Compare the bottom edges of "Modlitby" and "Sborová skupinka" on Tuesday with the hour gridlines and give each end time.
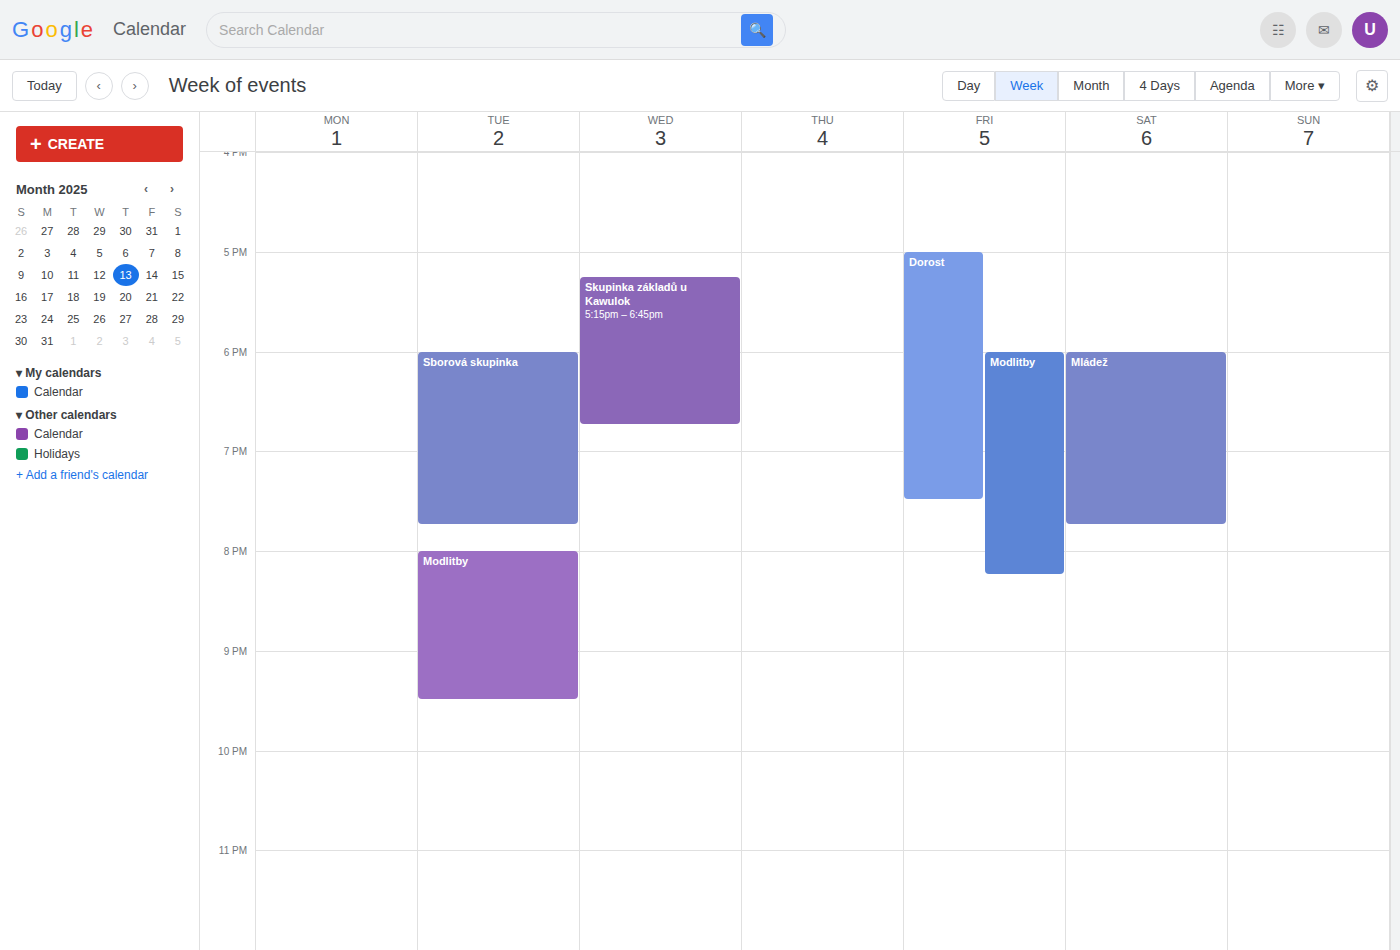
"Modlitby": 9:30 PM, halfway between the 9 PM and 10 PM lines. "Sborová skupinka": 7:45 PM, neither: three quarters of the way from the 7 PM line to the 8 PM line.